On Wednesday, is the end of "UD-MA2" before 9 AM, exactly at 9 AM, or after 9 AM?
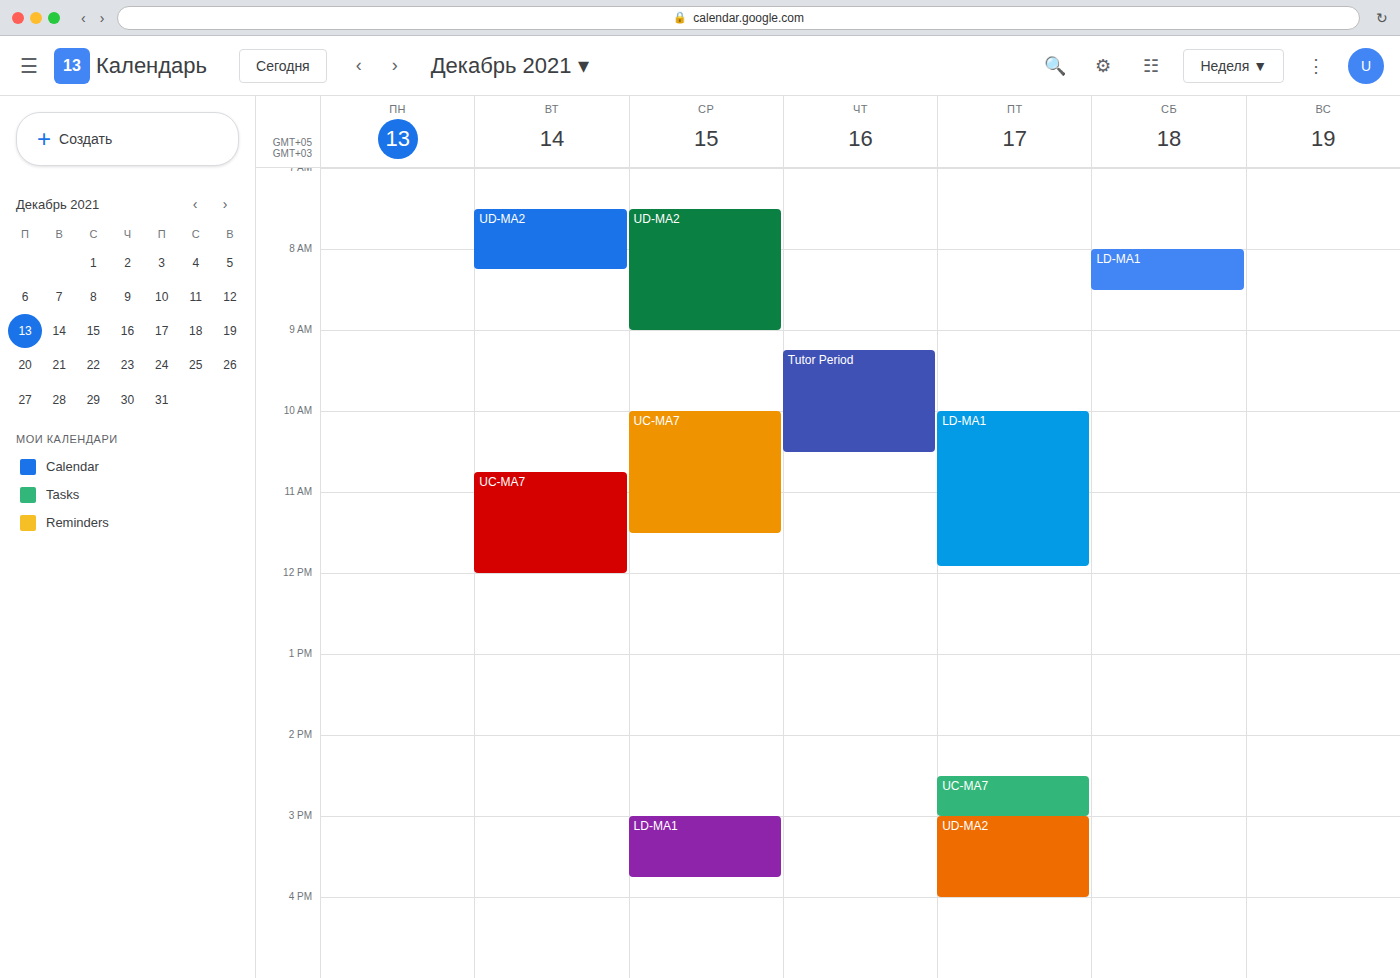
9:00 AM -- exactly at 9 AM, on the 9 AM line.